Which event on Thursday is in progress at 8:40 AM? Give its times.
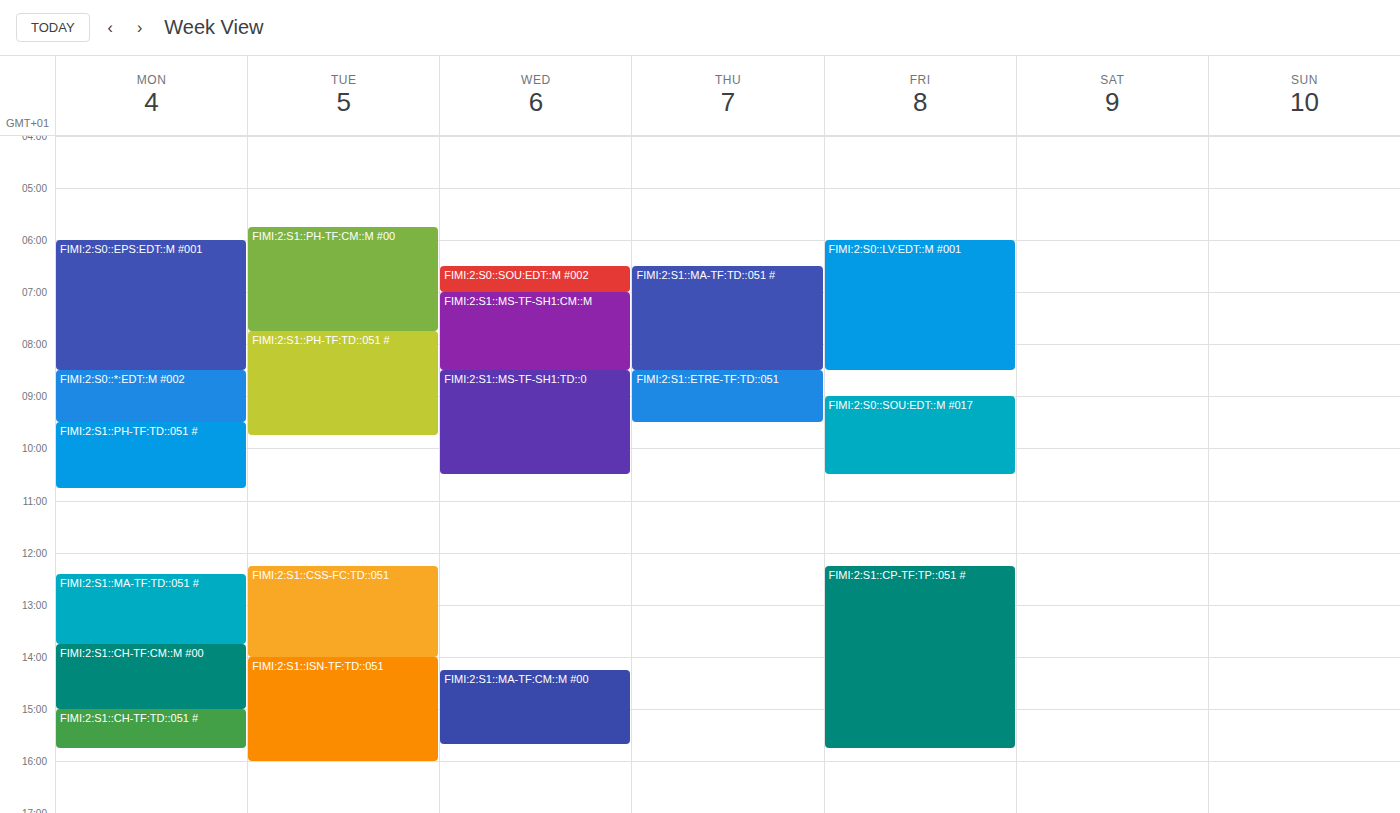
"FIMI:2:S1::ETRE-TF:TD::051", 8:30 AM to 9:30 AM